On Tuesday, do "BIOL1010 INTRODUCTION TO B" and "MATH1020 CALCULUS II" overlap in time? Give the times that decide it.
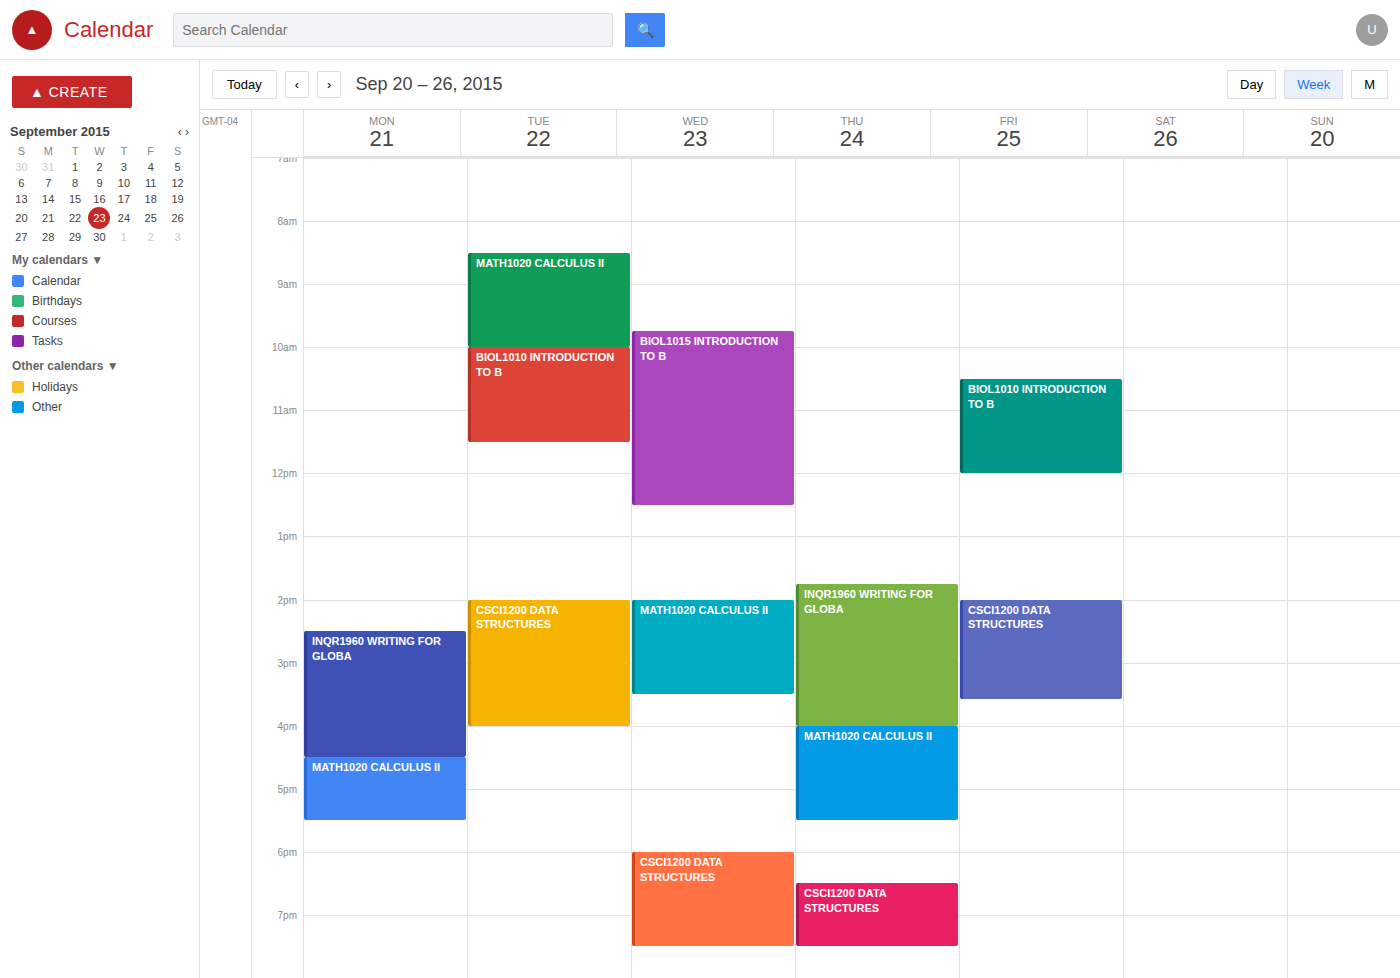
"MATH1020 CALCULUS II" ends at 10:00 AM, exactly when "BIOL1010 INTRODUCTION TO B" starts -- they touch but do not overlap.